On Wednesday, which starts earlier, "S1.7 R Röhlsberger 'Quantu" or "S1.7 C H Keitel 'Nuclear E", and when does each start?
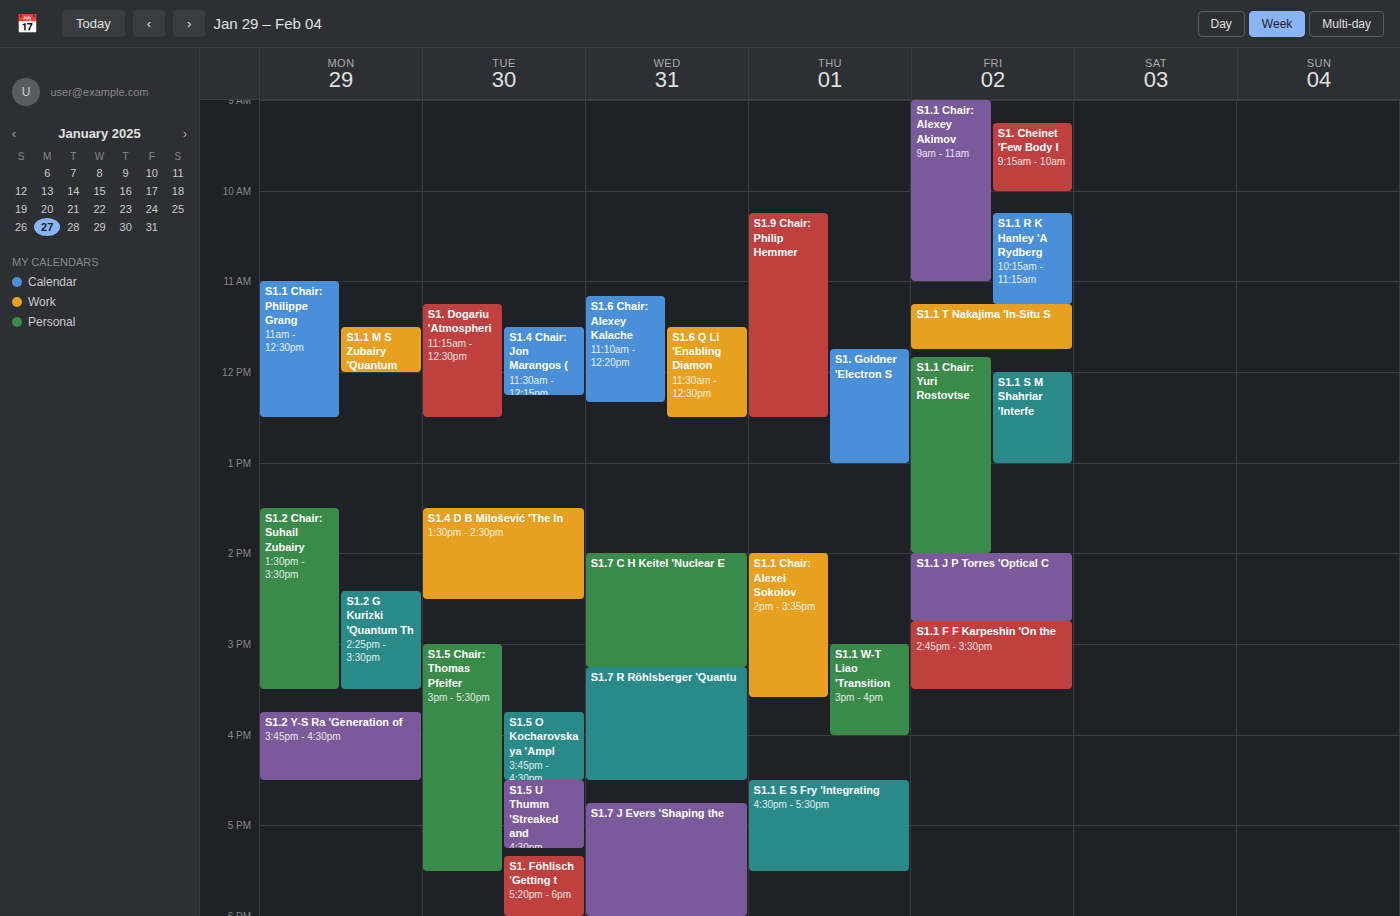
"S1.7 C H Keitel 'Nuclear E" 2:00 PM; "S1.7 R Röhlsberger 'Quantu" 3:15 PM.